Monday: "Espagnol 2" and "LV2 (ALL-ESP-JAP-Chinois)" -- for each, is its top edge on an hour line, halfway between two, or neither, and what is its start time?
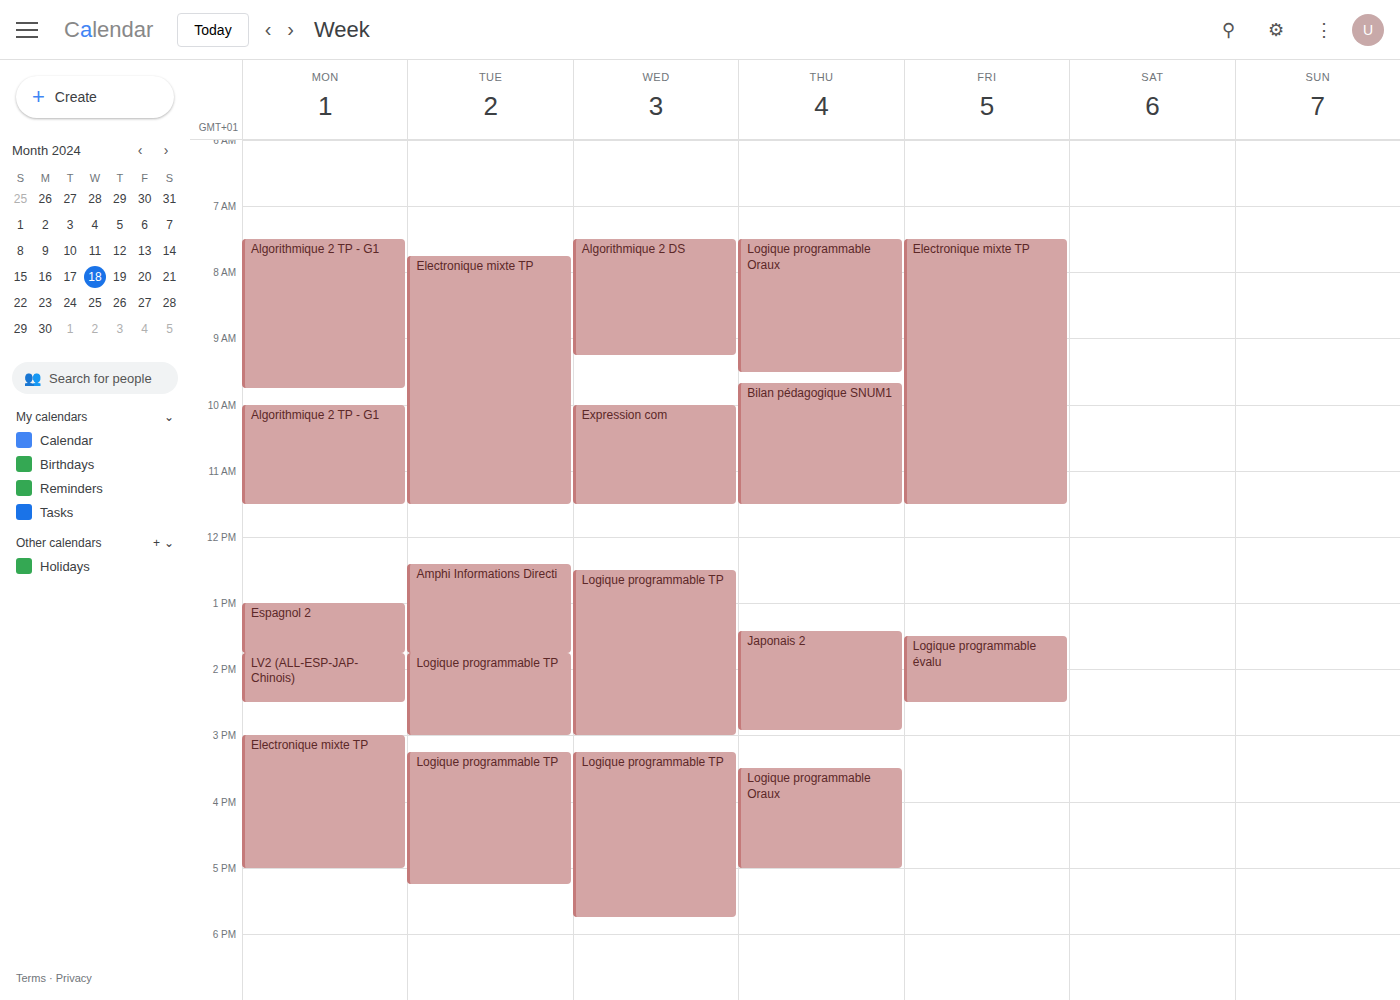
"Espagnol 2": 1:00 PM, exactly on the 1 PM line. "LV2 (ALL-ESP-JAP-Chinois)": 1:45 PM, neither: three quarters of the way from the 1 PM line to the 2 PM line.